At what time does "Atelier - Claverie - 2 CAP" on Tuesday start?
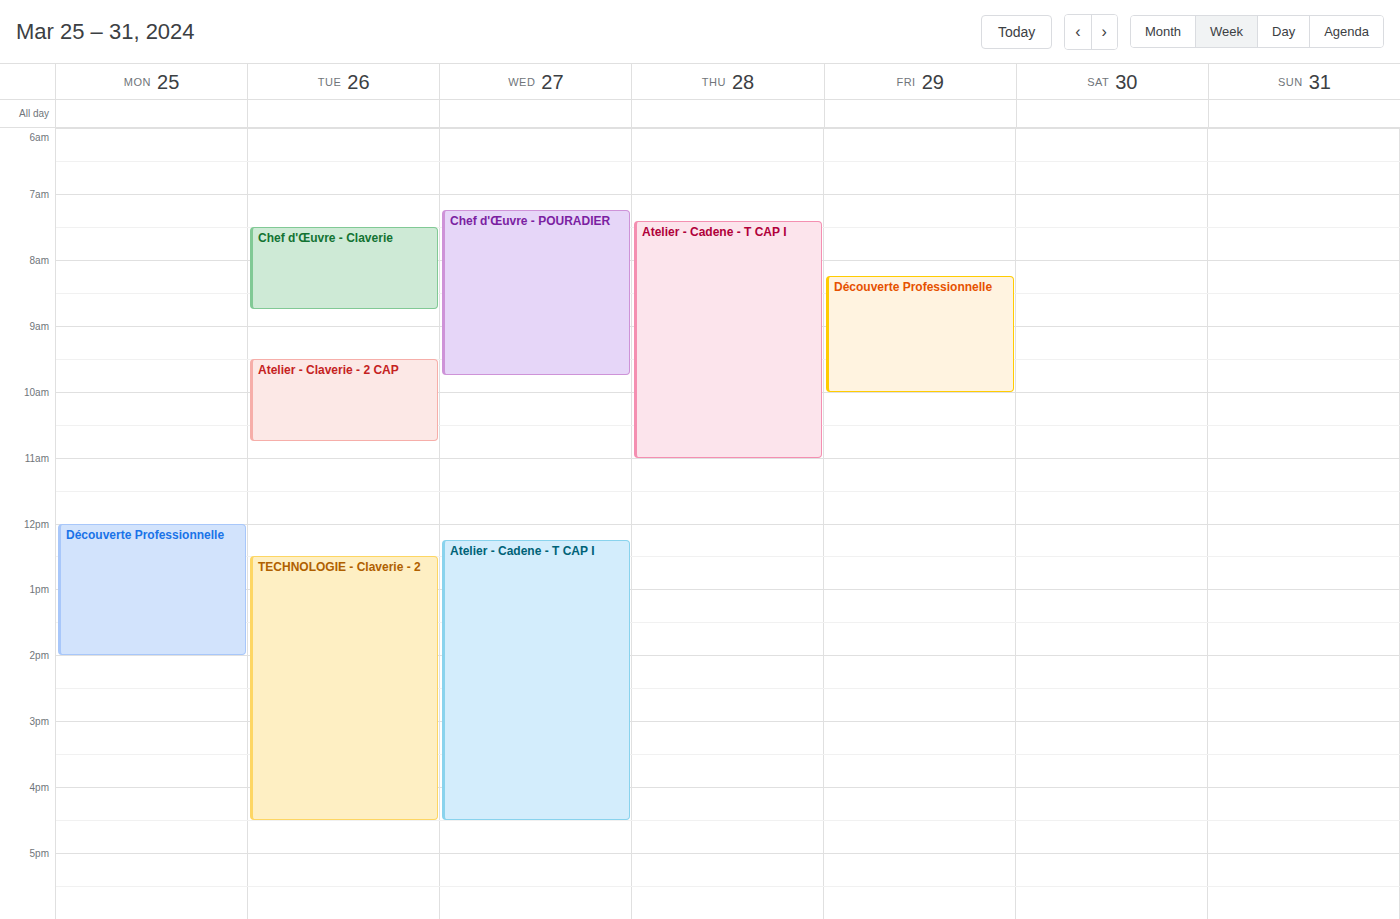
9:30 AM